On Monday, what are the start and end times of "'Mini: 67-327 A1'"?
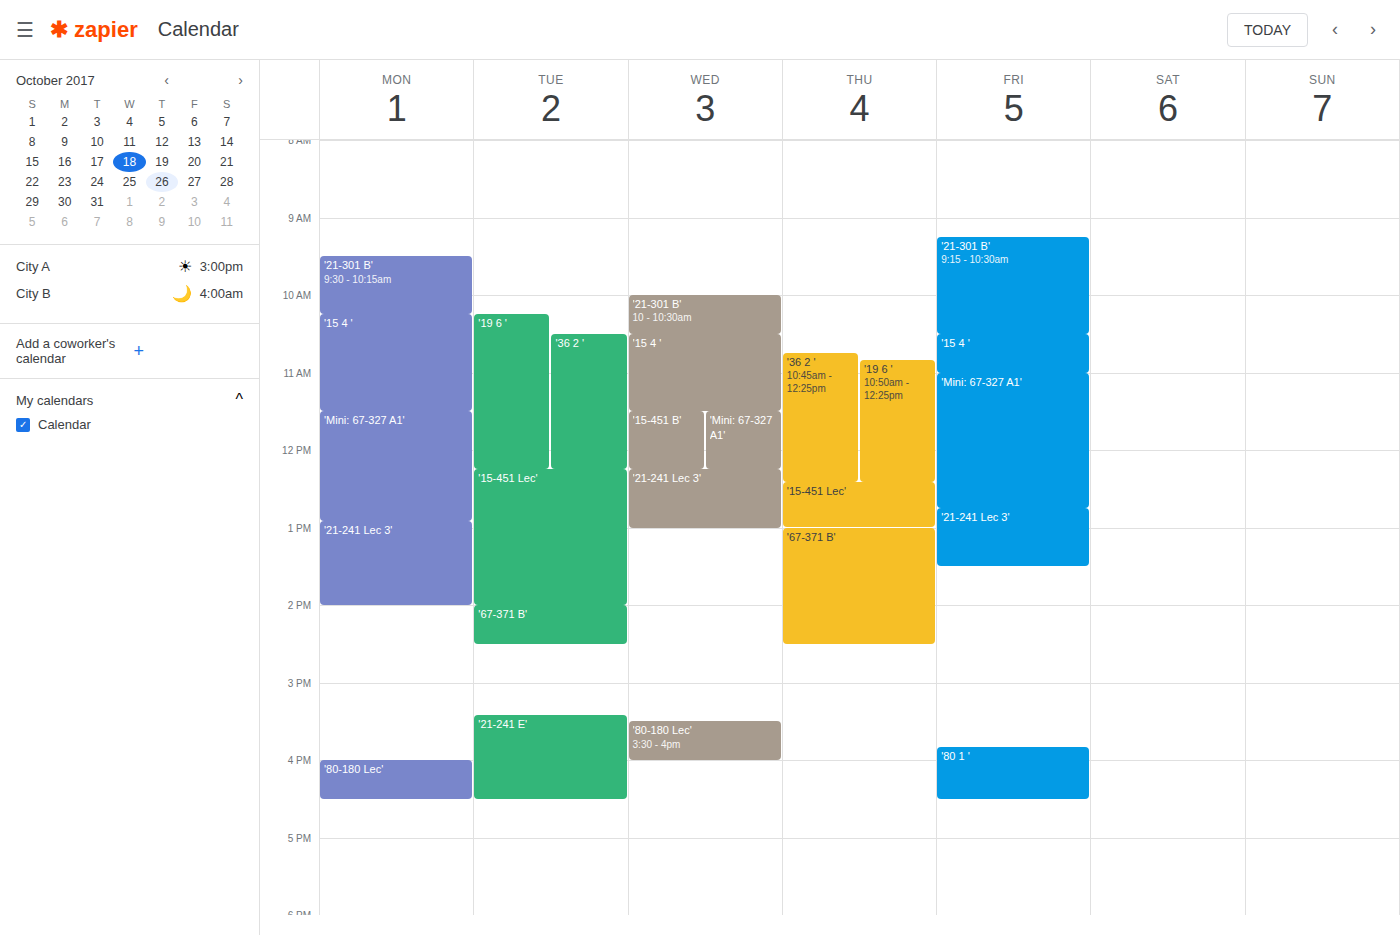
11:30 AM to 12:55 PM